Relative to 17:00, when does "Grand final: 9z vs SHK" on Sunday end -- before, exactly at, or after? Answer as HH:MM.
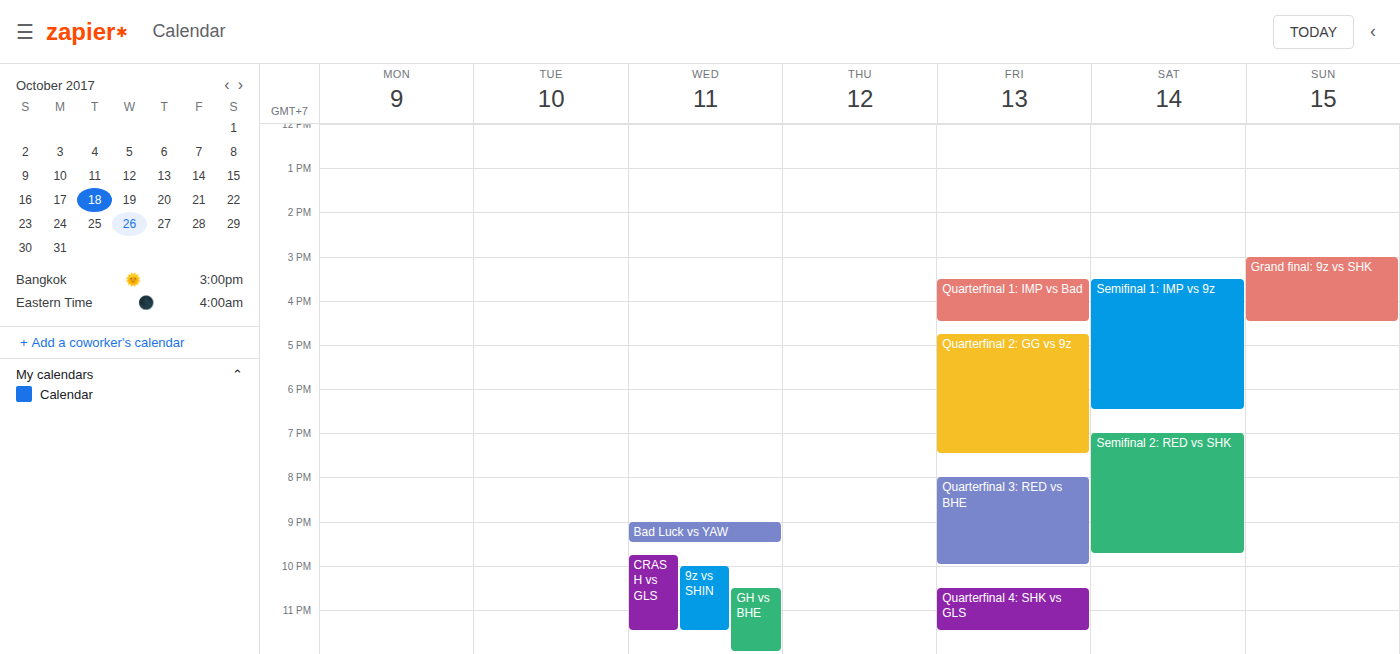
16:30 -- before 17:00, 30 minutes above the 17:00 line.